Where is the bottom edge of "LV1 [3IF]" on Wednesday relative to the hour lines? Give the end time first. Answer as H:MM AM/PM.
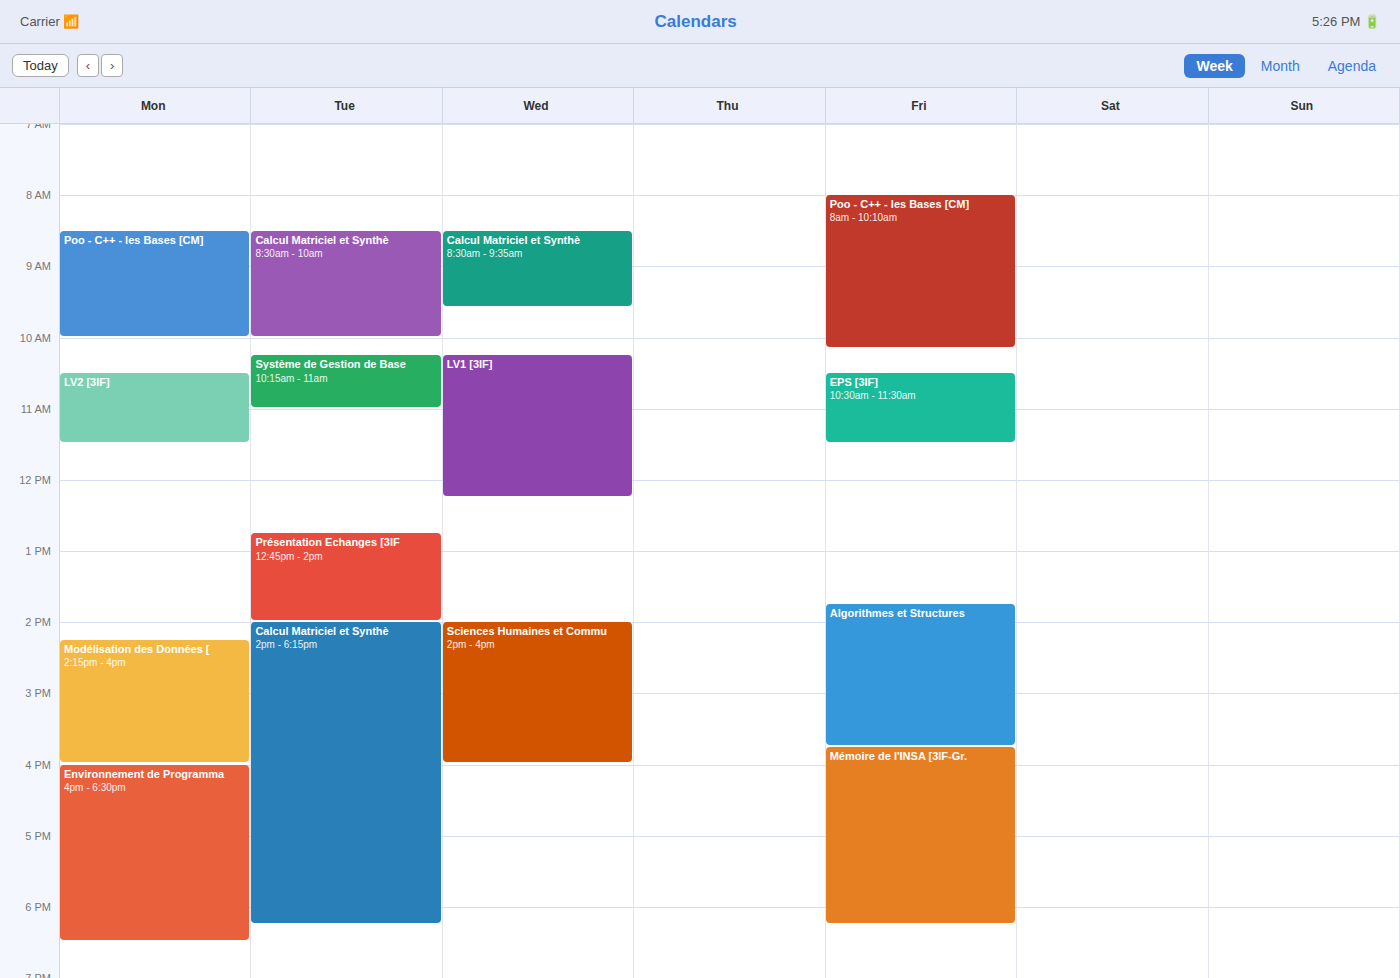
12:15 PM -- neither: a quarter of the way from the 12 PM line to the 1 PM line.